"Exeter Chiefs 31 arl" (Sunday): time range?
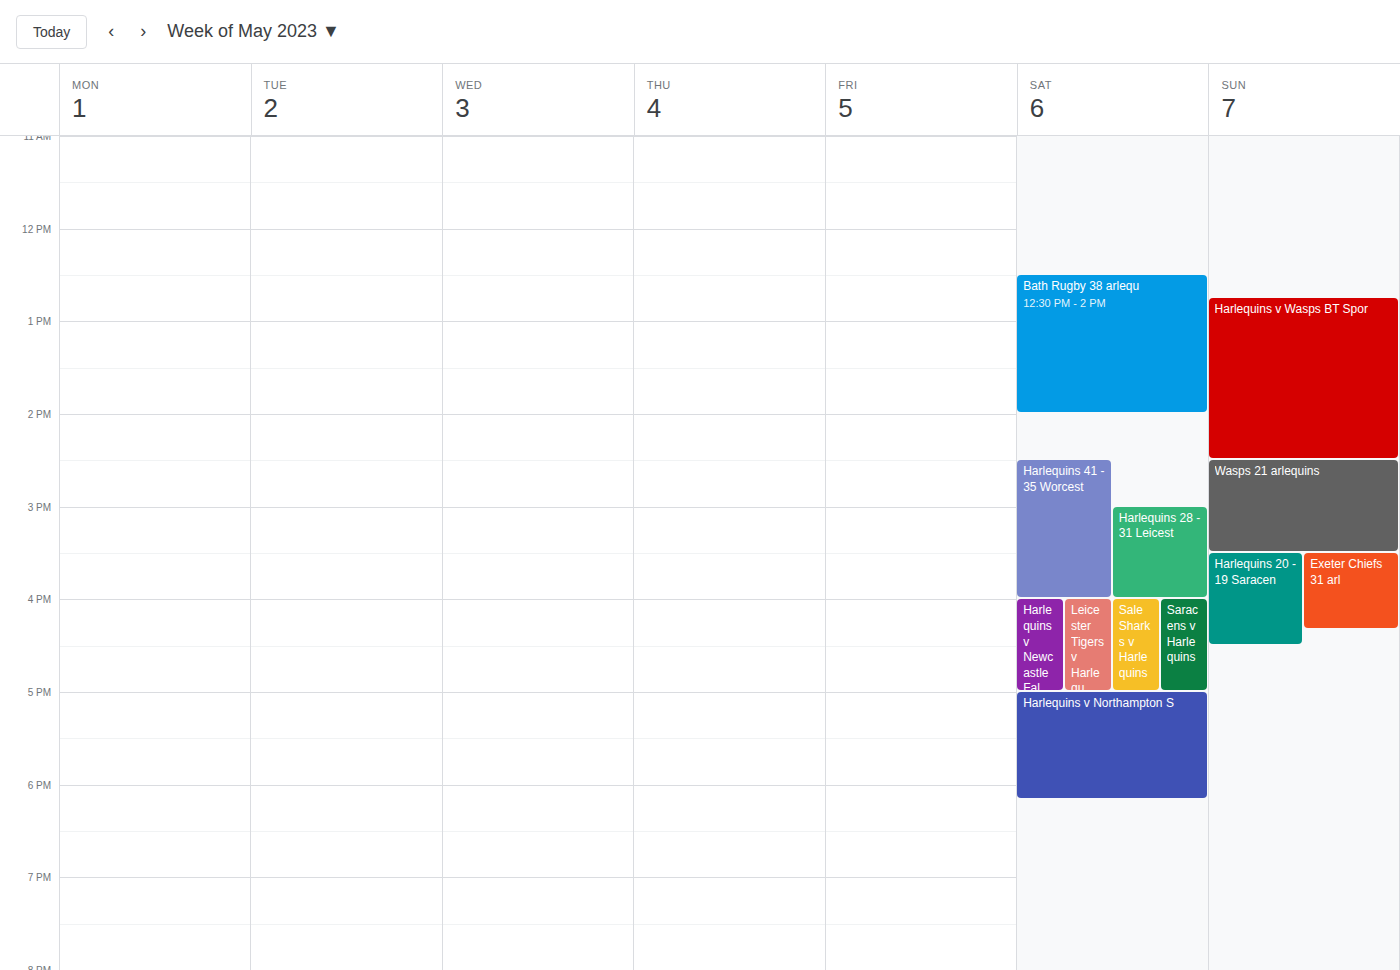
3:30 PM to 4:20 PM